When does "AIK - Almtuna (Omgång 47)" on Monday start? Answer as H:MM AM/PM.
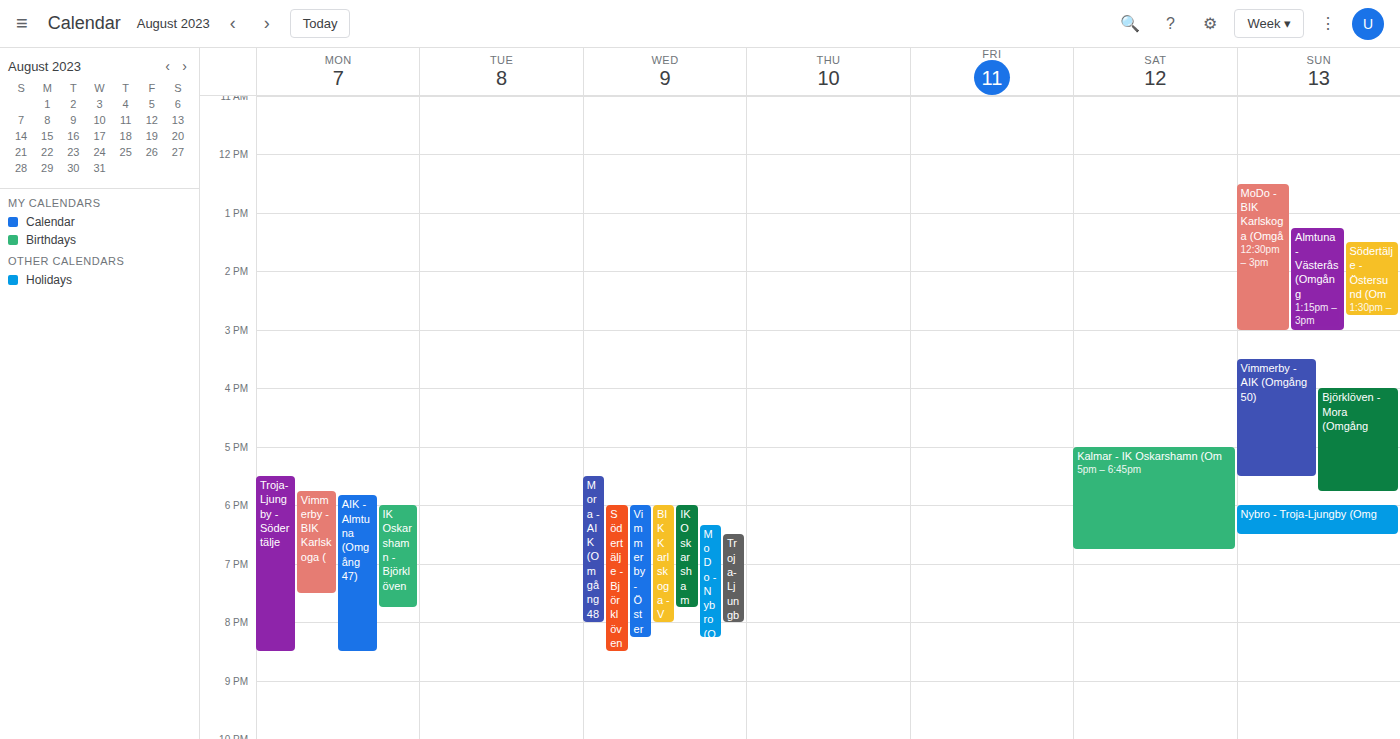
5:50 PM